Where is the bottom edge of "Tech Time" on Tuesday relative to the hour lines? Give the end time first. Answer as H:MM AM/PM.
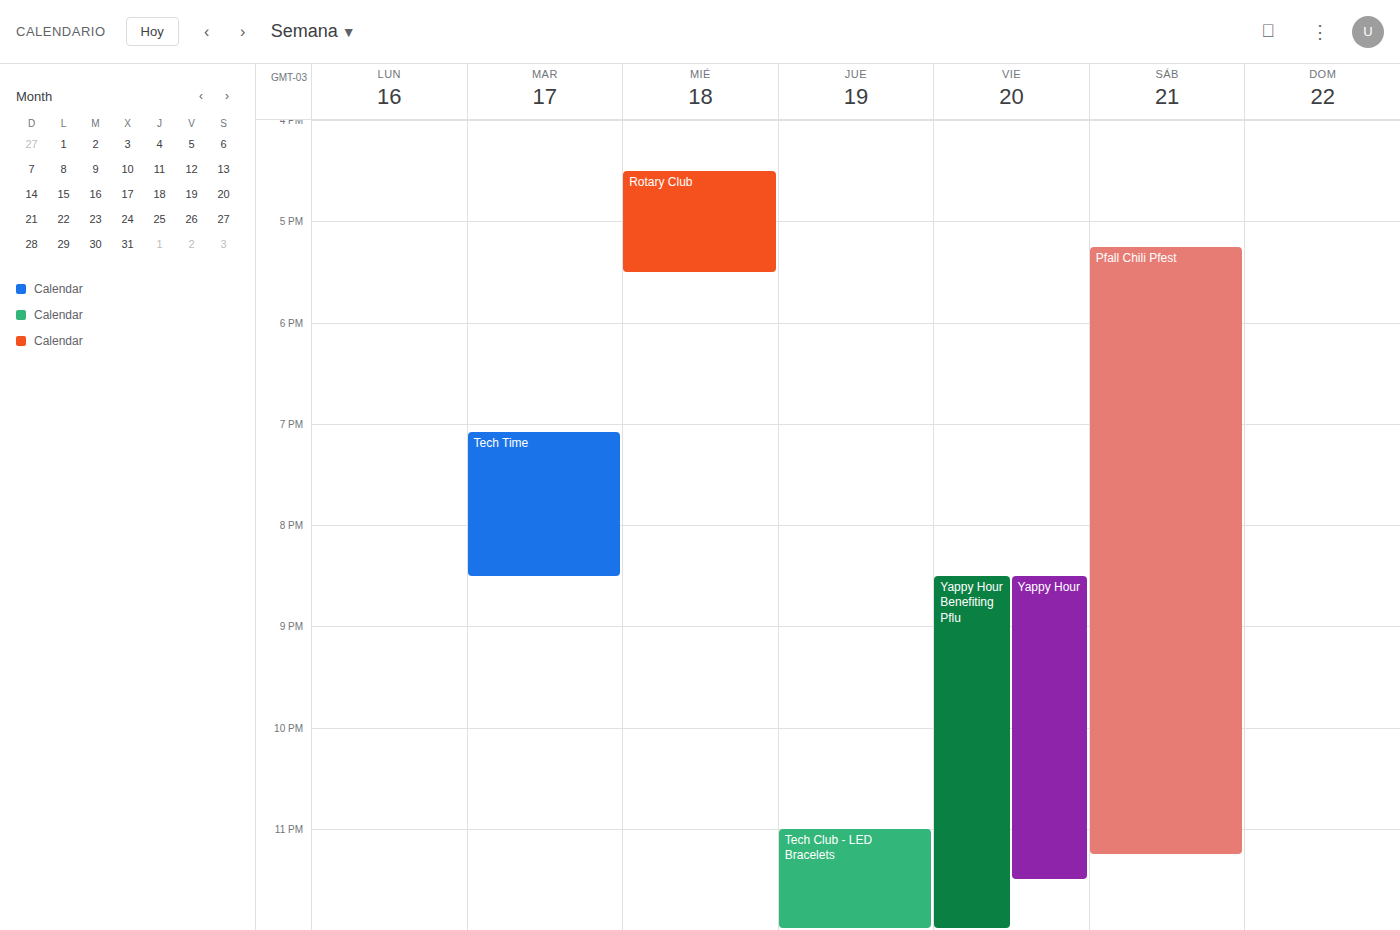
8:30 PM -- halfway between the 8 PM and 9 PM lines.